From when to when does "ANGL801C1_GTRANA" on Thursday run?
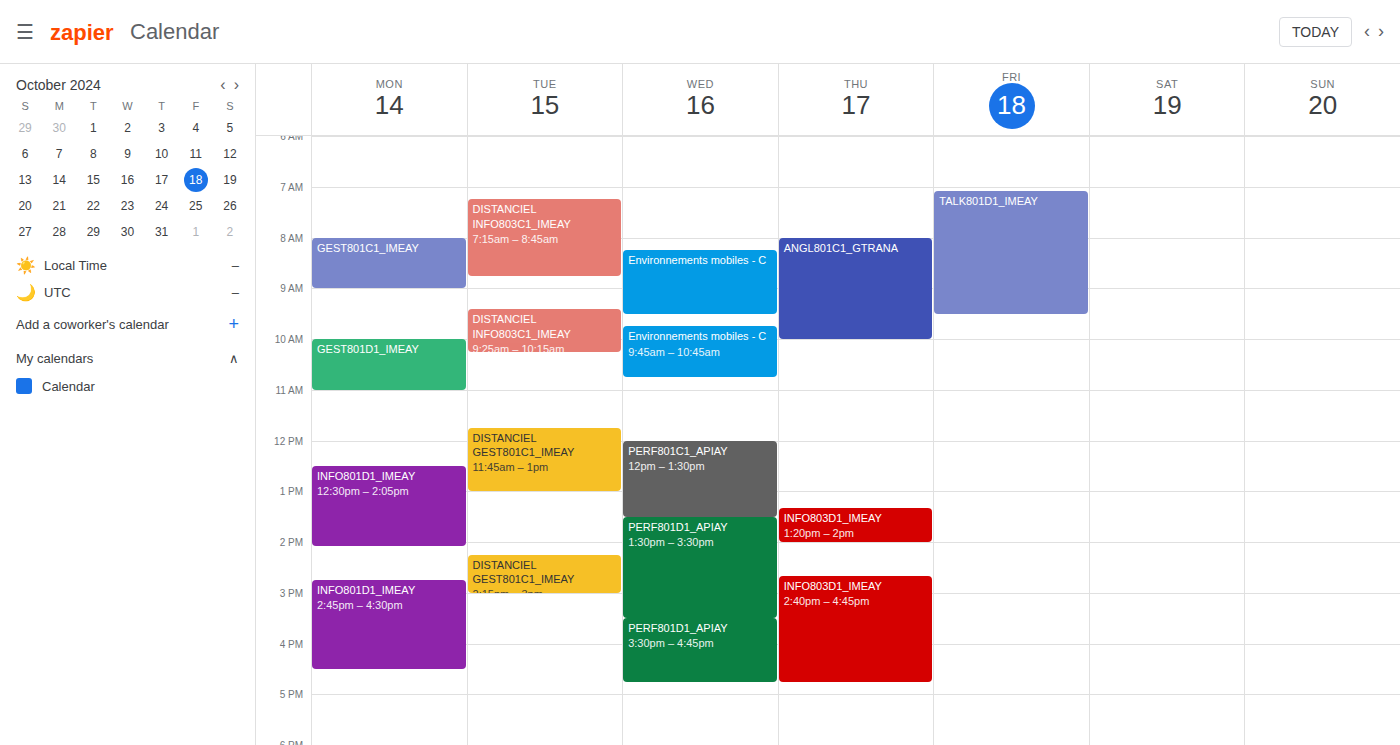
8:00 AM to 10:00 AM